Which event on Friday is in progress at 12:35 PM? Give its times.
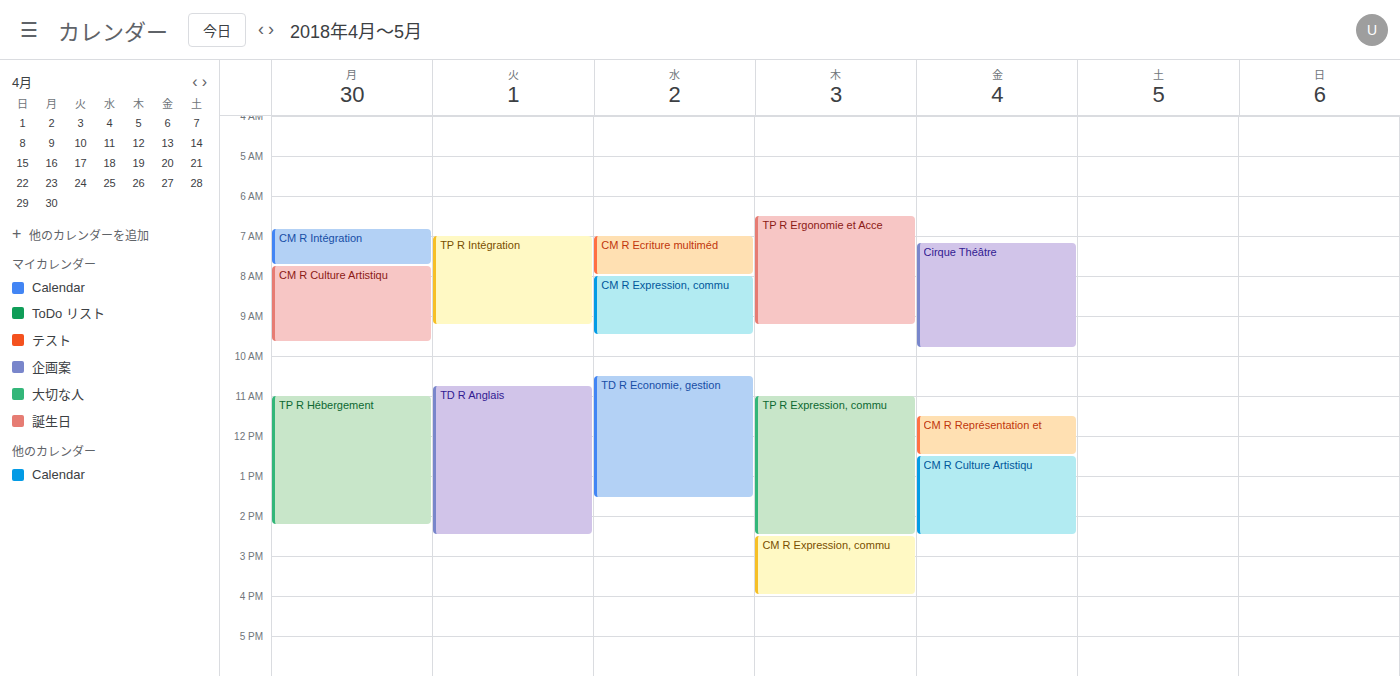
"CM R Culture Artistiqu", 12:30 PM to 2:30 PM